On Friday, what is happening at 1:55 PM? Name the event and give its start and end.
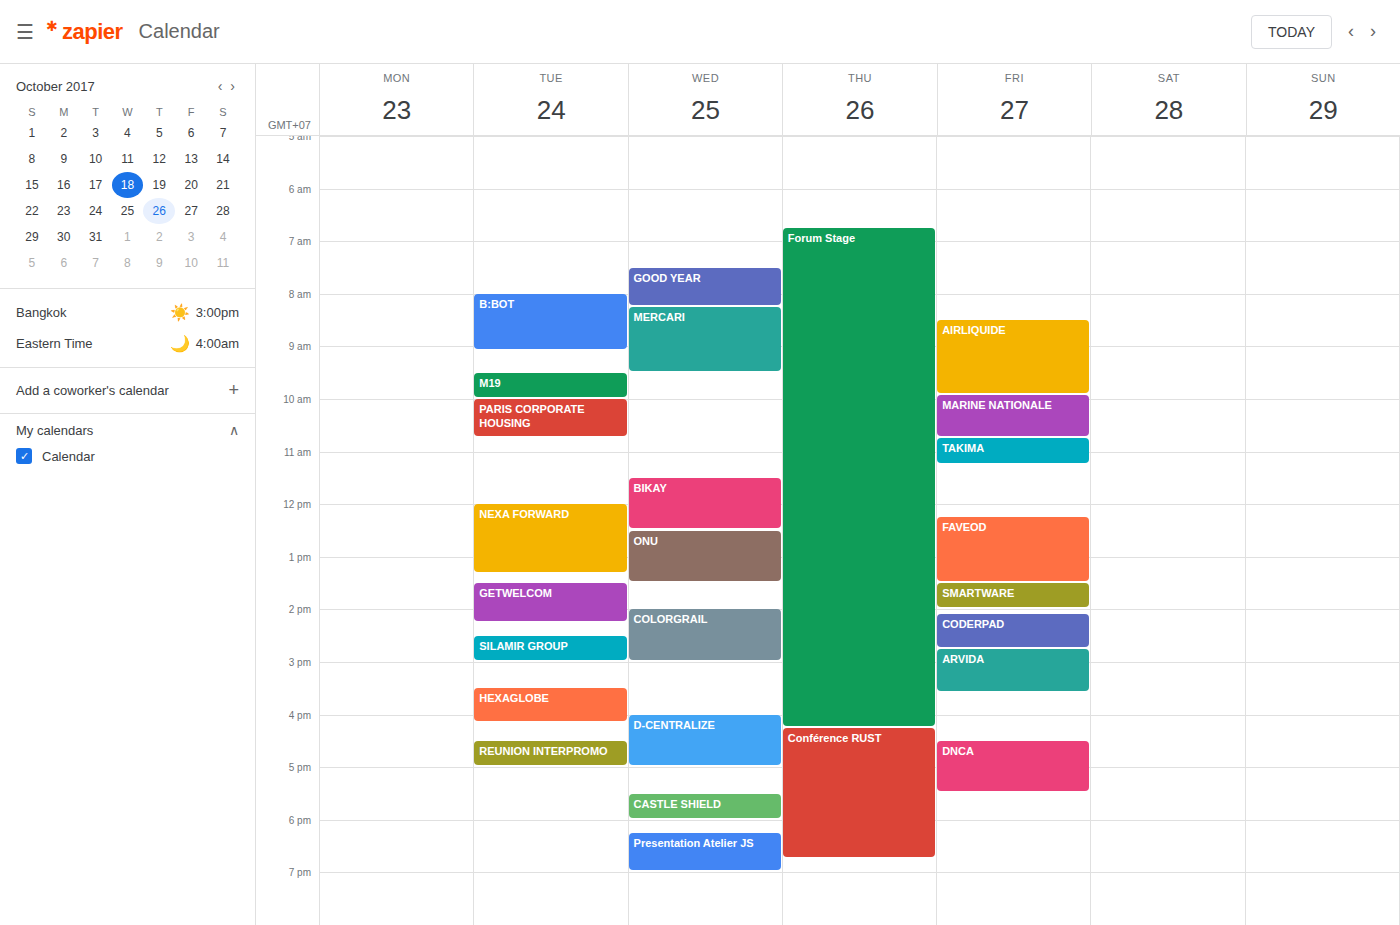
"SMARTWARE", 1:30 PM to 2:00 PM